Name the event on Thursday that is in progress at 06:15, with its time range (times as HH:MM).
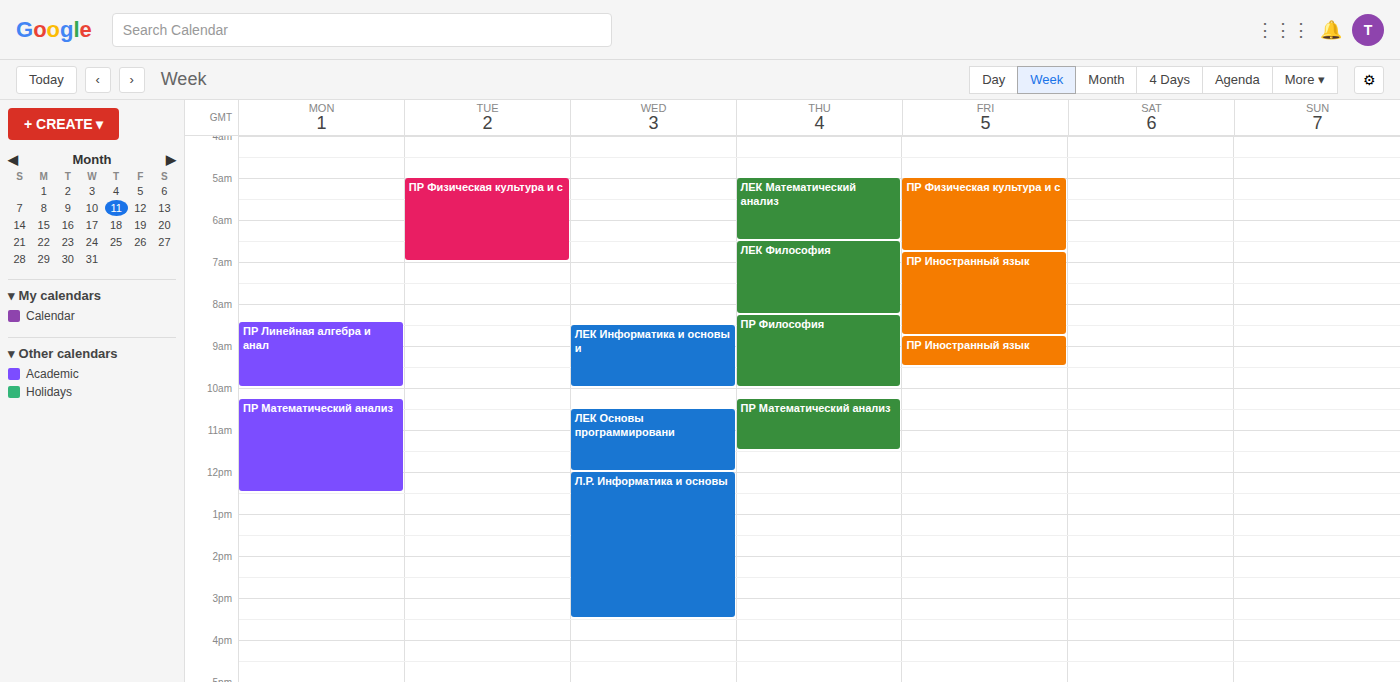
"ЛЕК Математический анализ", 05:00 to 06:30